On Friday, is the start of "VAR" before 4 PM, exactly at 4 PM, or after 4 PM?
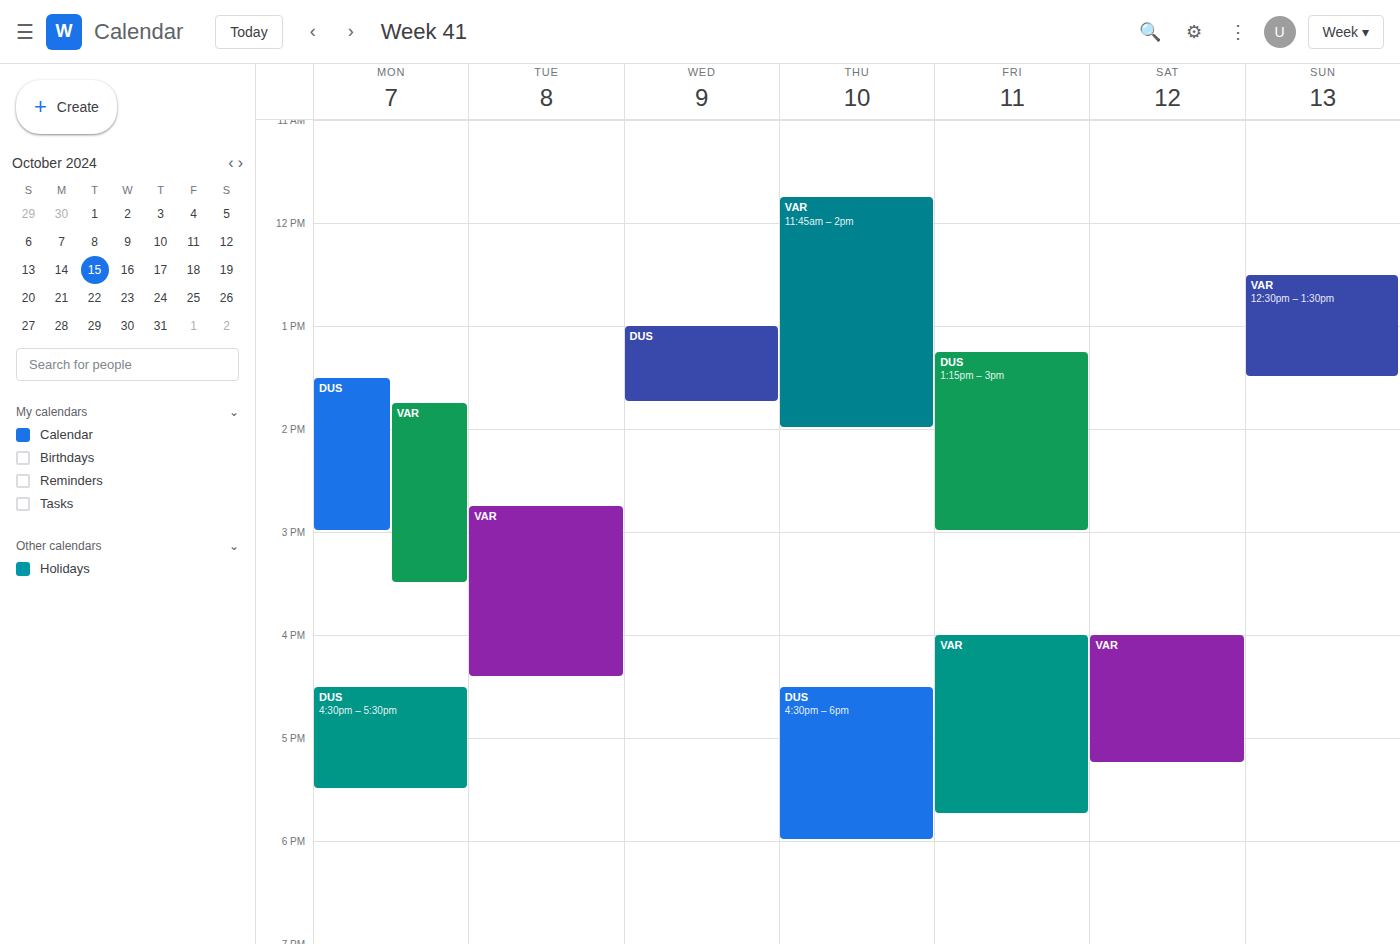
4:00 PM -- exactly at 4 PM, on the 4 PM line.